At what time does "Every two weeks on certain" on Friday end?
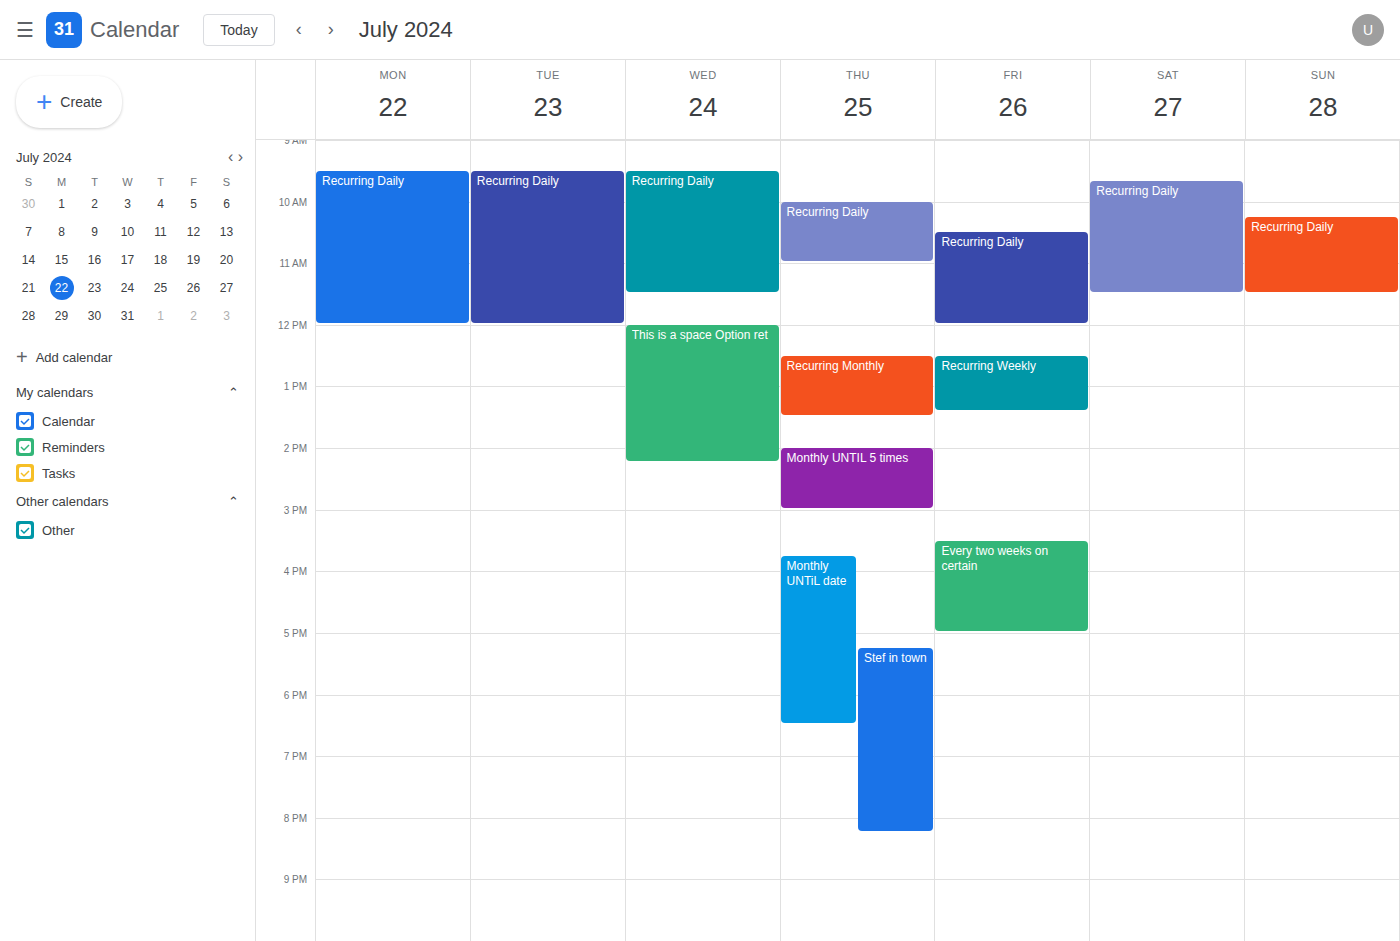
5:00 PM